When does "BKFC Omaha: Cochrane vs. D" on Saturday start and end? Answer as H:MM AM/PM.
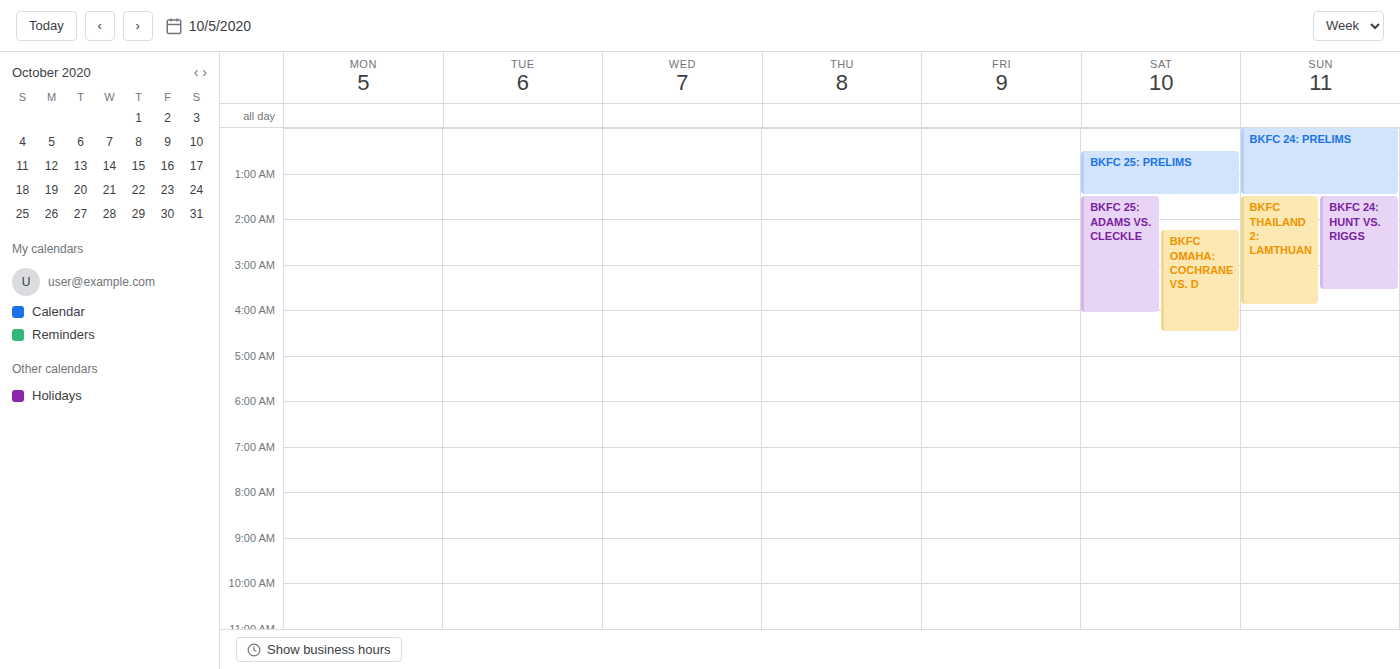
2:15 AM to 4:30 AM